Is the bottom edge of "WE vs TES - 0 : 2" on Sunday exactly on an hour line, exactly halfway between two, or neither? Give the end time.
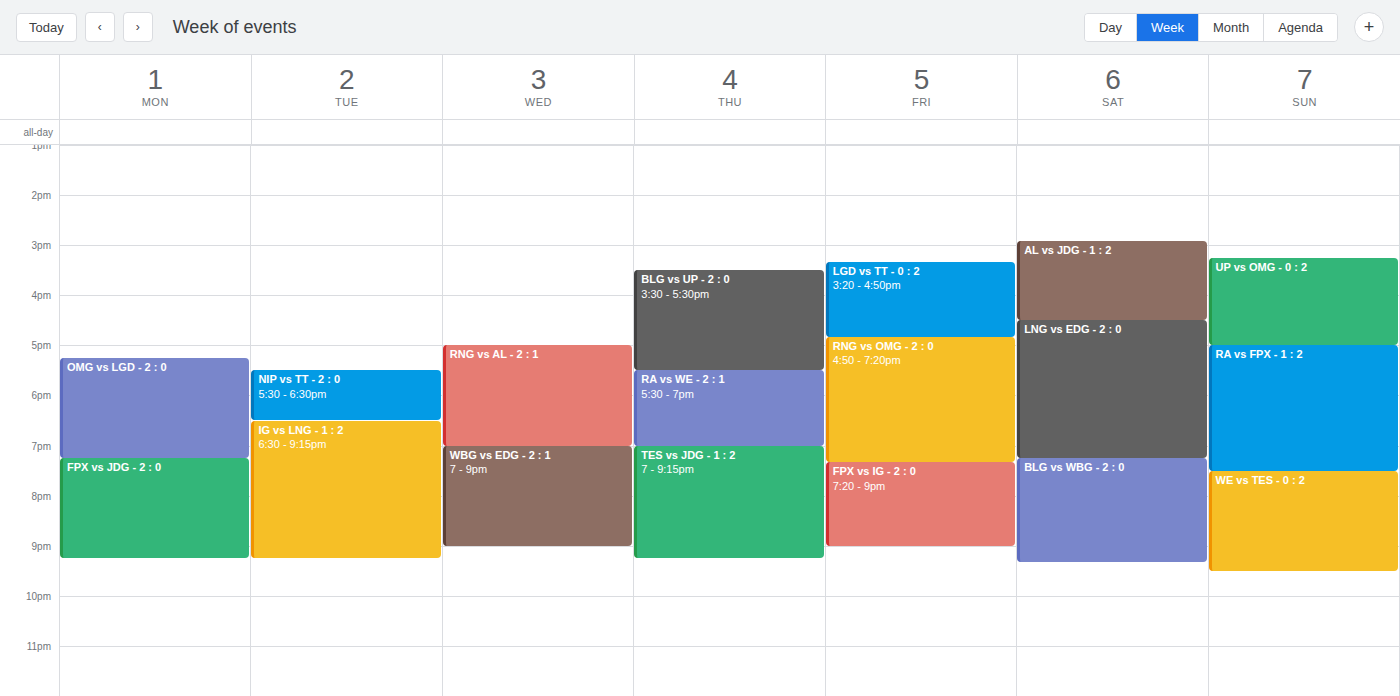
9:30 PM -- halfway between the 9 PM and 10 PM lines.